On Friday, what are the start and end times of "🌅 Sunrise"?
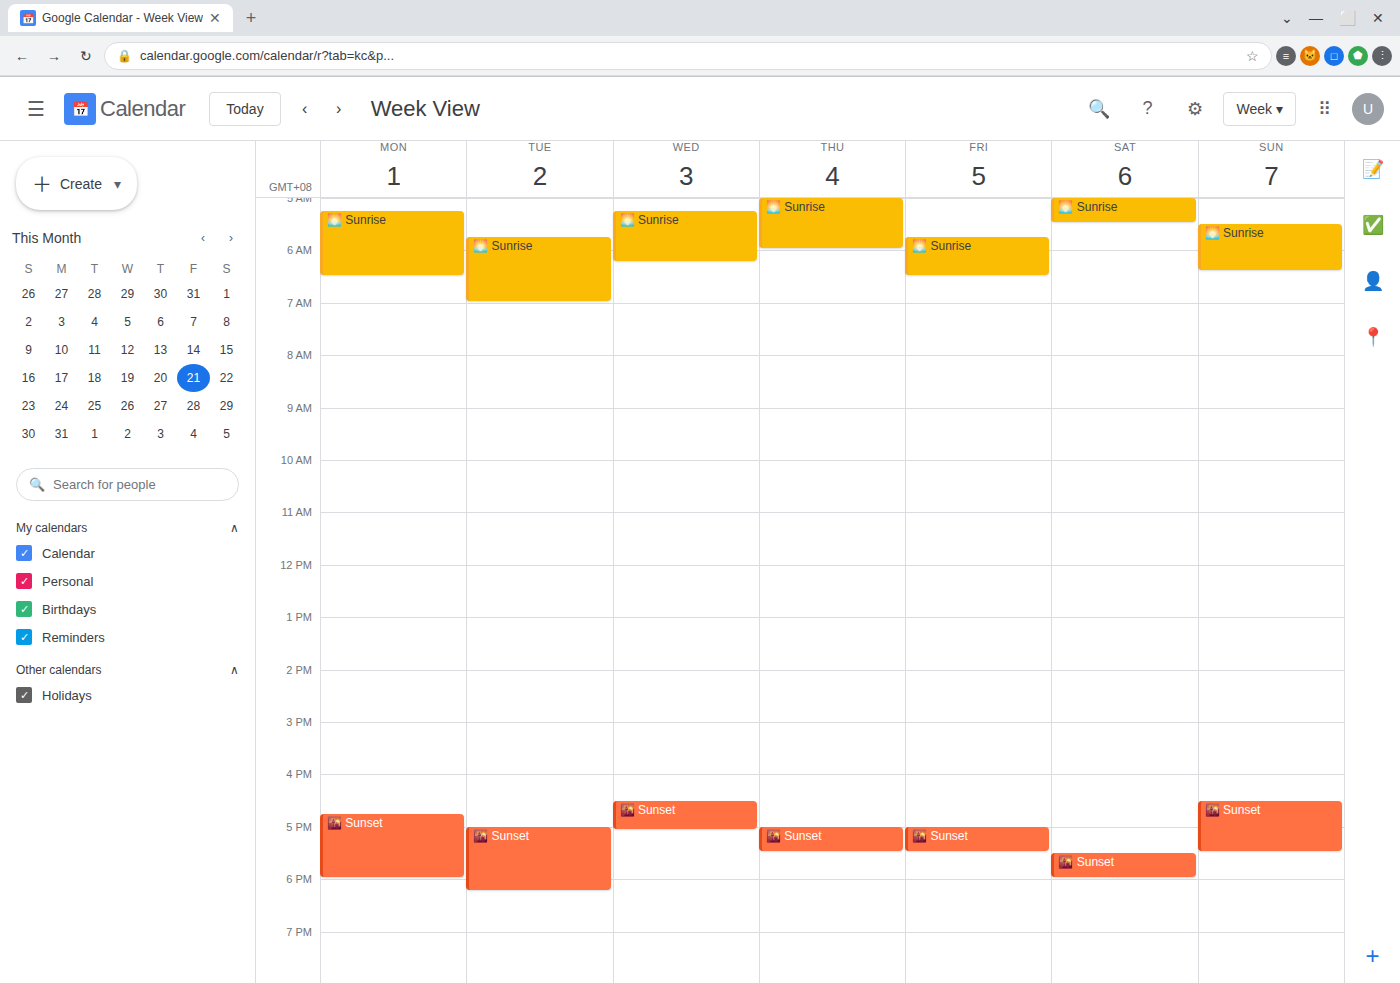
5:45 AM to 6:30 AM